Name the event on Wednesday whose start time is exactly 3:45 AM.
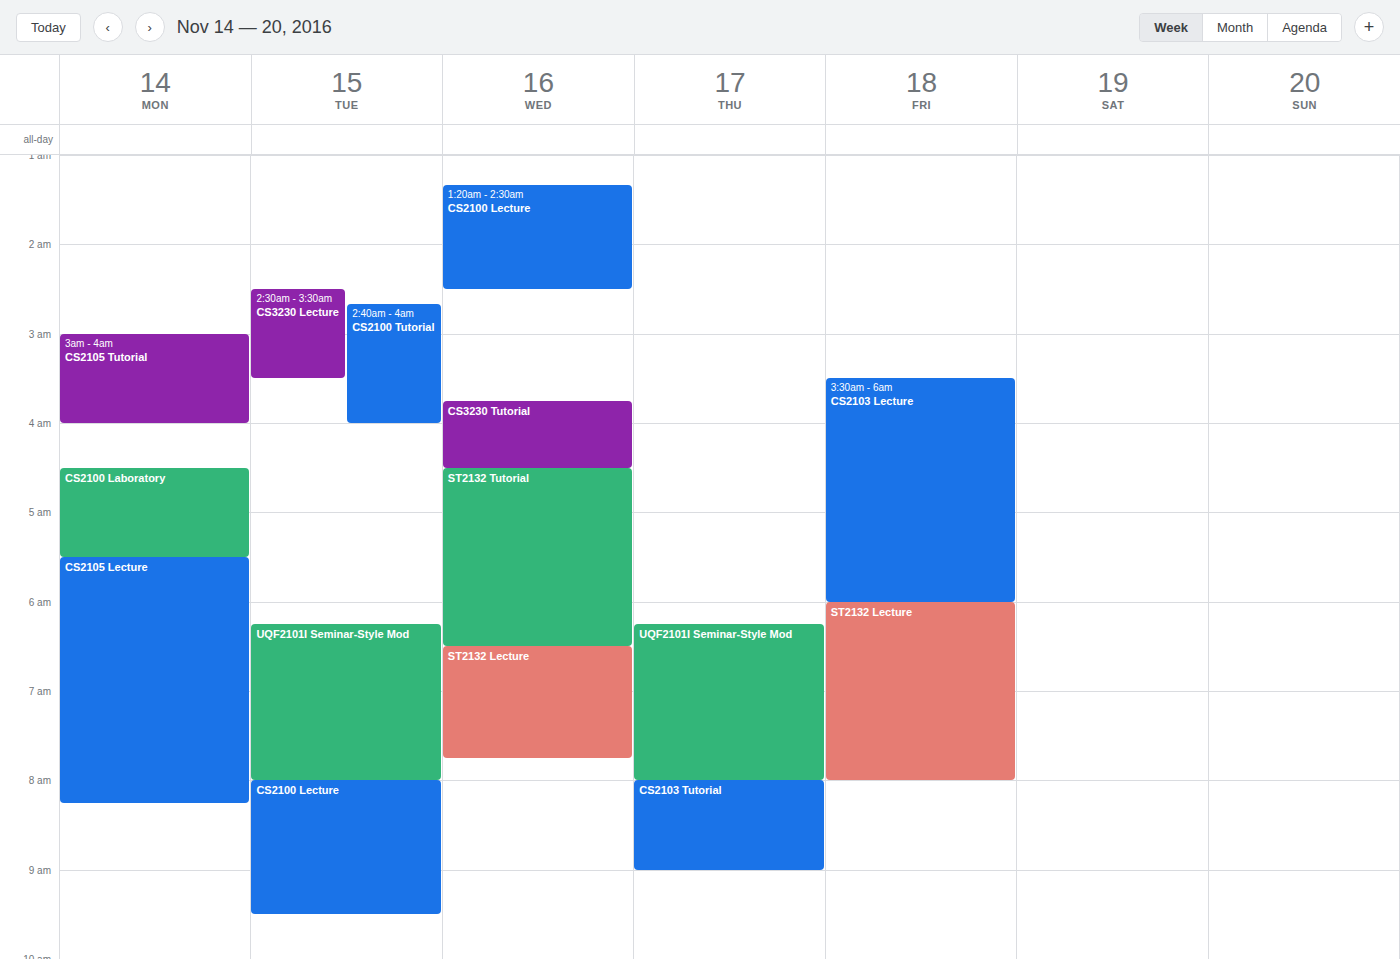
"CS3230 Tutorial"